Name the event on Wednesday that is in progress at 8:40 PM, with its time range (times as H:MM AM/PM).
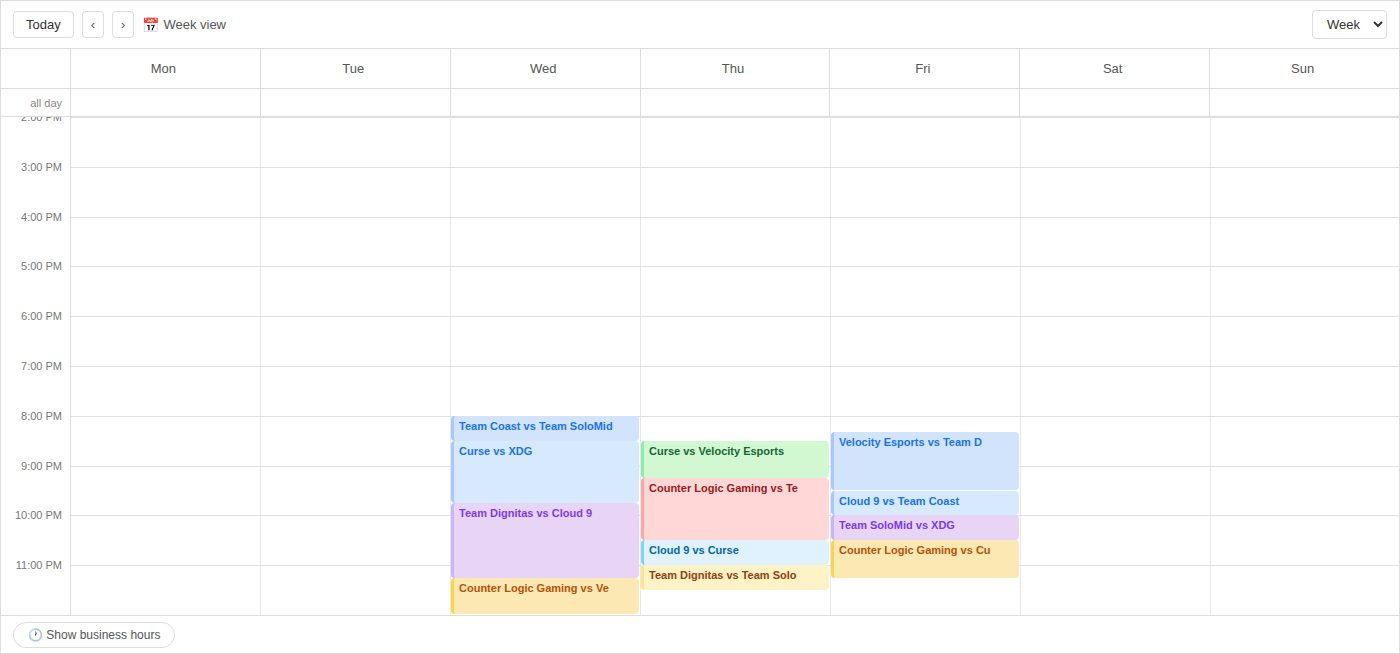
"Curse vs XDG", 8:30 PM to 9:45 PM